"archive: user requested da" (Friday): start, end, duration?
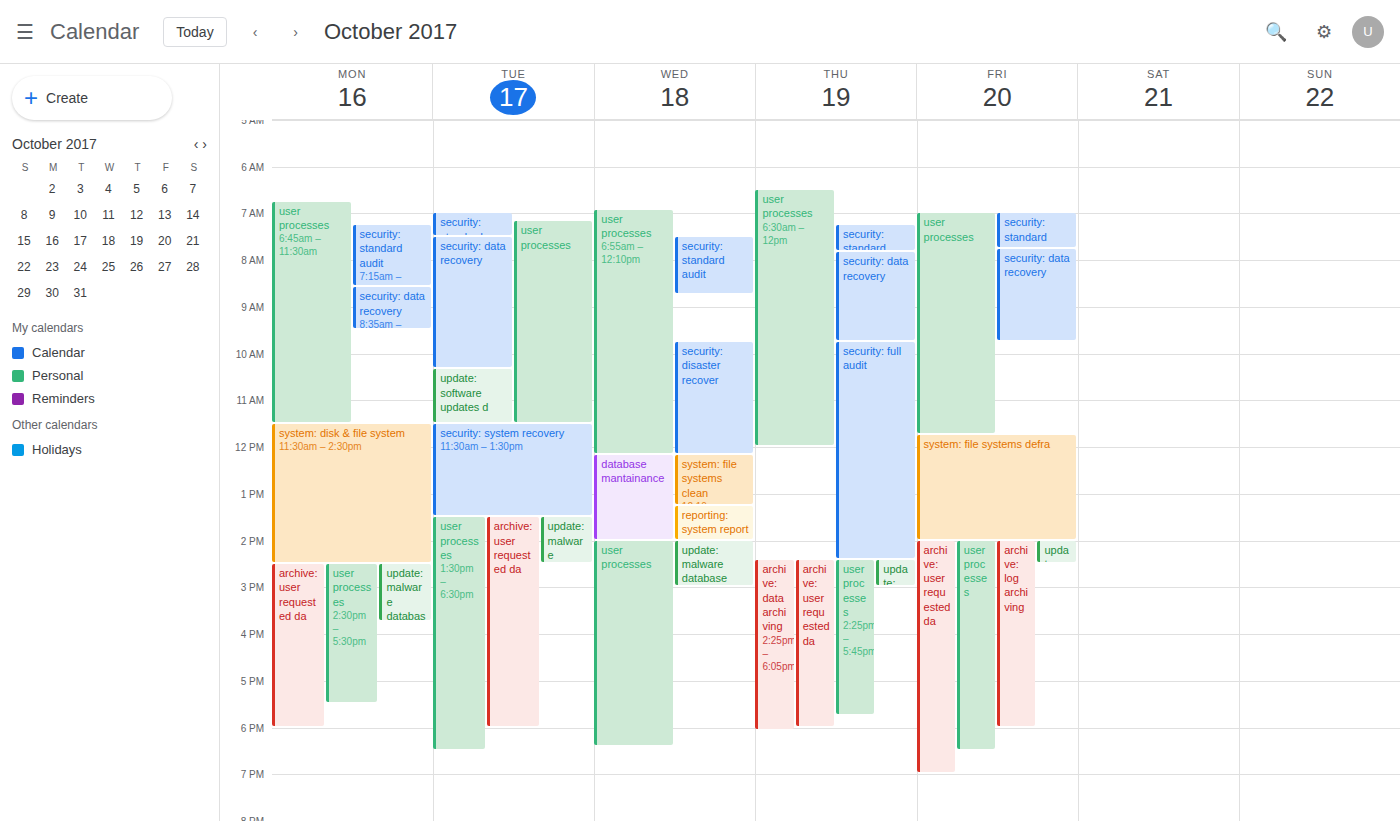
2:00 PM to 7:00 PM, 5 hours